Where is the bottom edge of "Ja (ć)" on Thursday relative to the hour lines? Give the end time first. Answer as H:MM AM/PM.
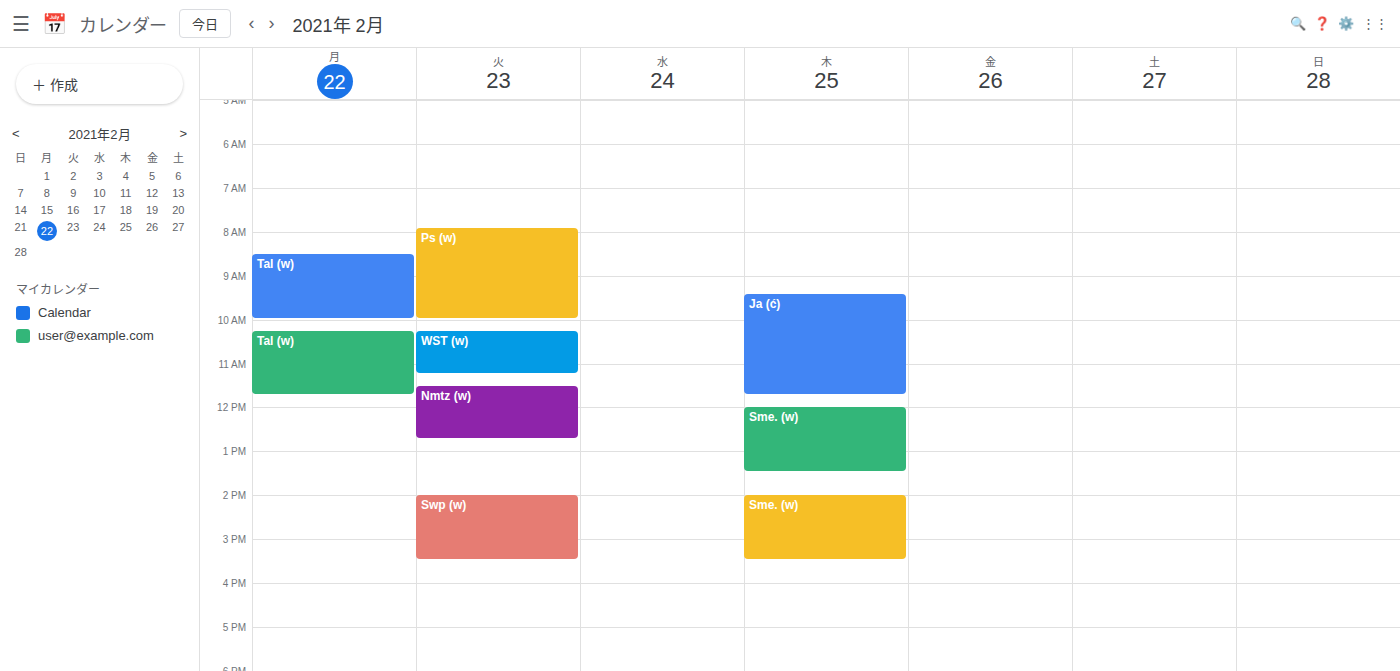
11:45 AM -- neither: three quarters of the way from the 11 AM line to the 12 PM line.